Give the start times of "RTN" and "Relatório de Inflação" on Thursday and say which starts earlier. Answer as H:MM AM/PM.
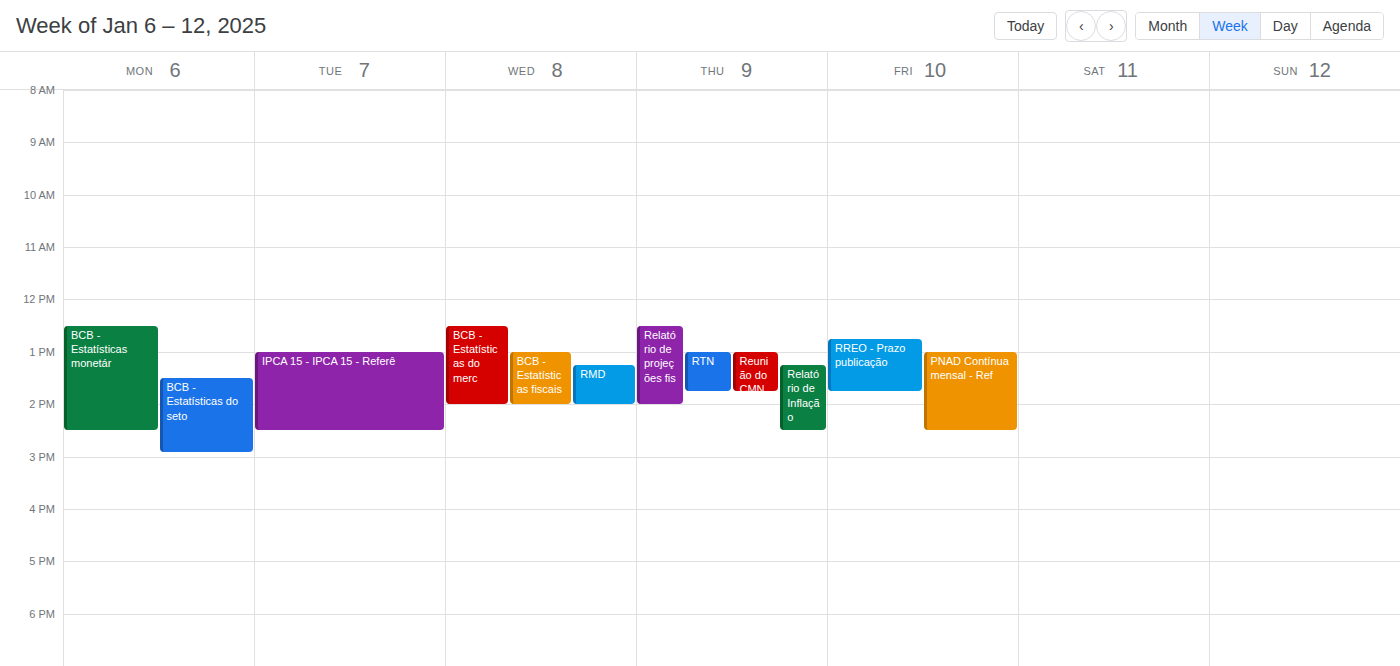
"RTN" 1:00 PM; "Relatório de Inflação" 1:15 PM.